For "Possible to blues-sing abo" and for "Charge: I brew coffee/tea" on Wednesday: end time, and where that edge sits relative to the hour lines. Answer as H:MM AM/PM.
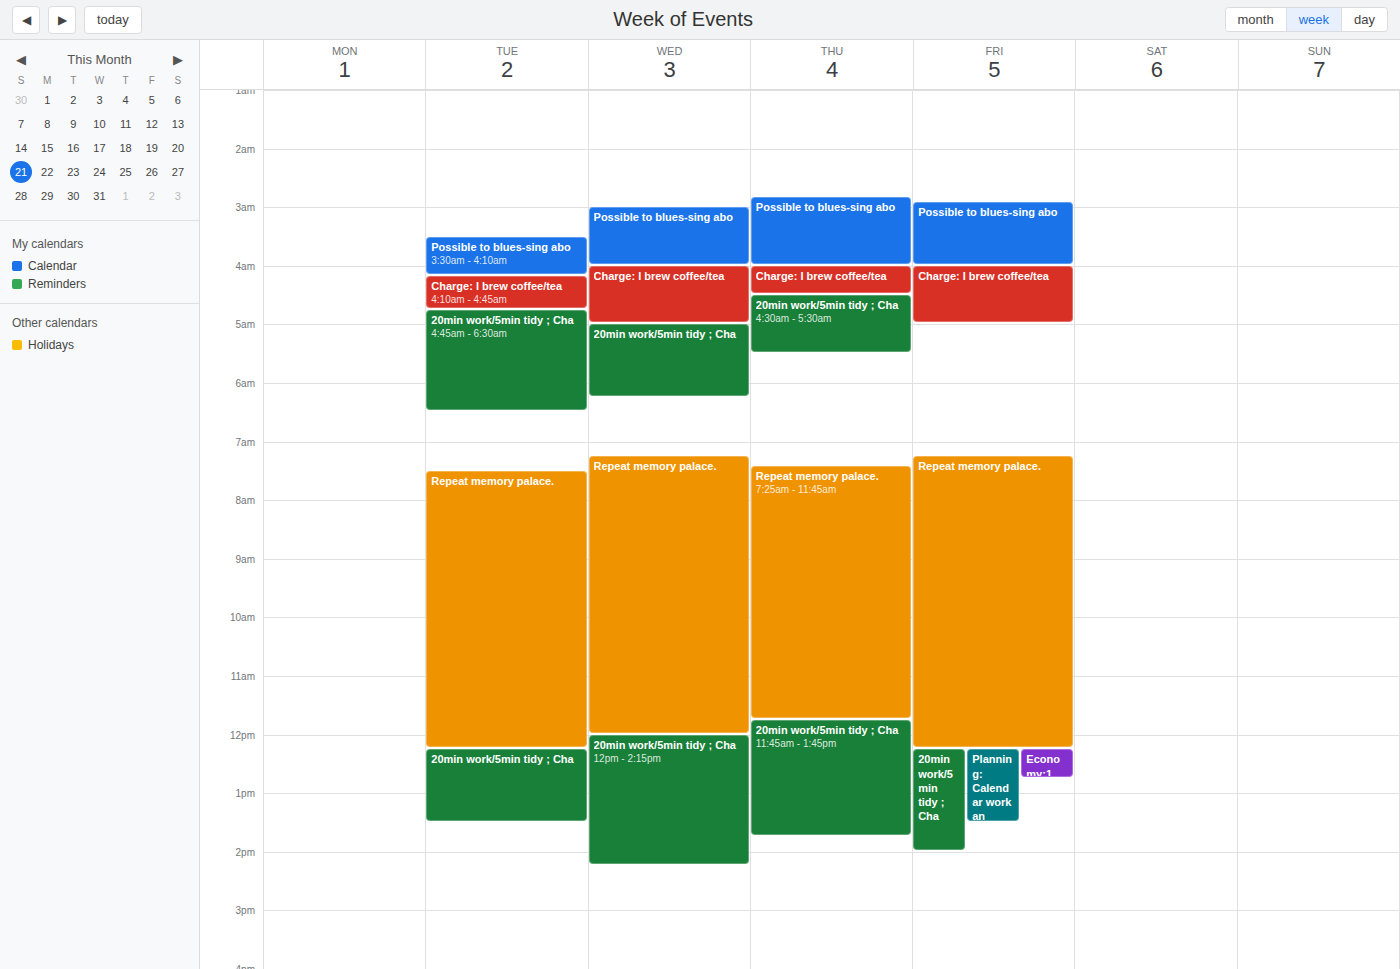
"Possible to blues-sing abo": 4:00 AM, exactly on the 4 AM line. "Charge: I brew coffee/tea": 5:00 AM, exactly on the 5 AM line.